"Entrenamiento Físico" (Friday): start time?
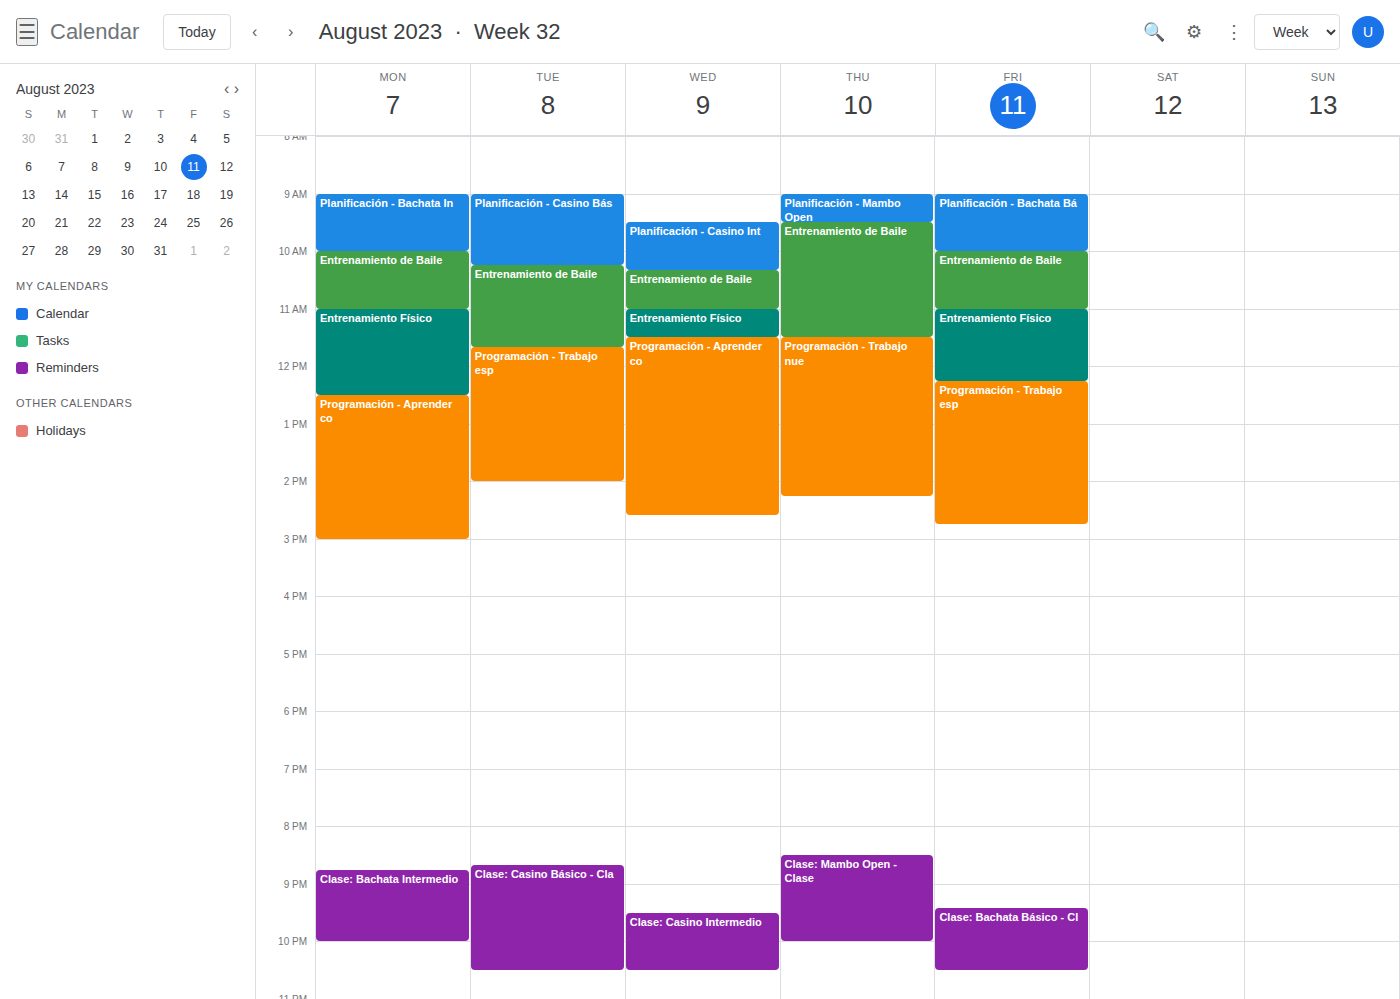
11:00 AM